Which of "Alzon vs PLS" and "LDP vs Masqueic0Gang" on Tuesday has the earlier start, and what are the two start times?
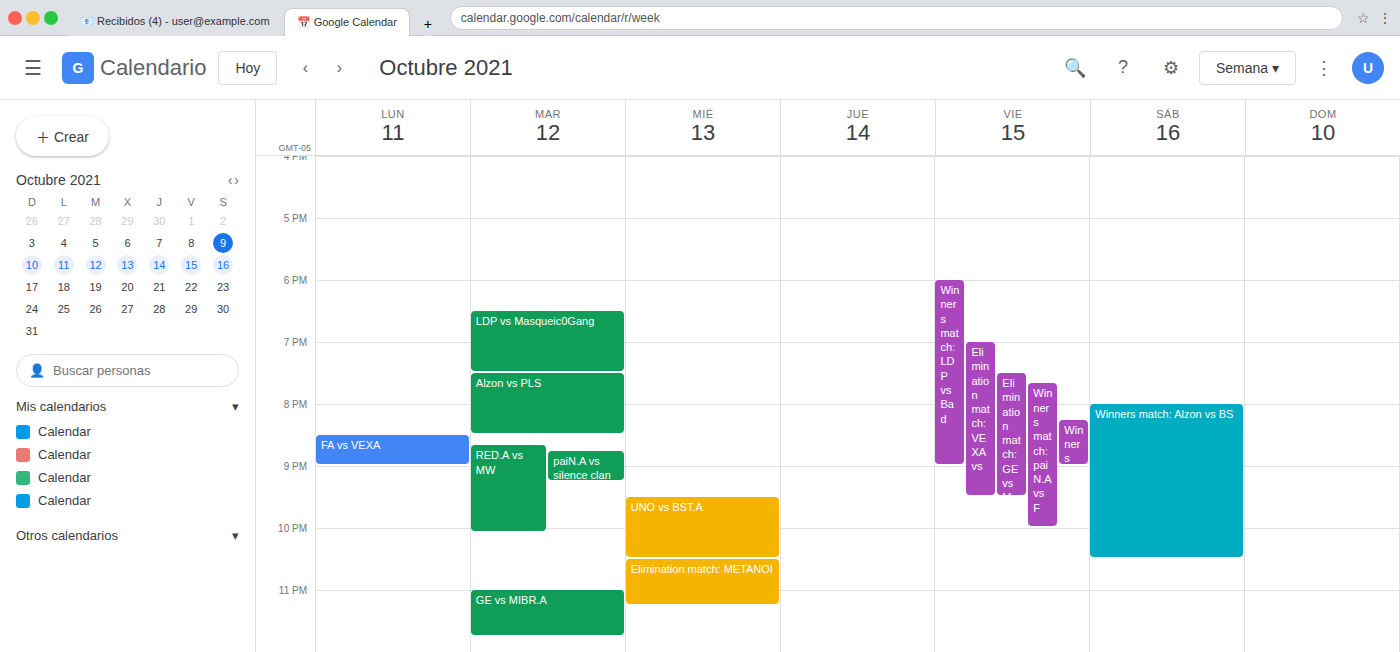
"LDP vs Masqueic0Gang" 18:30; "Alzon vs PLS" 19:30.